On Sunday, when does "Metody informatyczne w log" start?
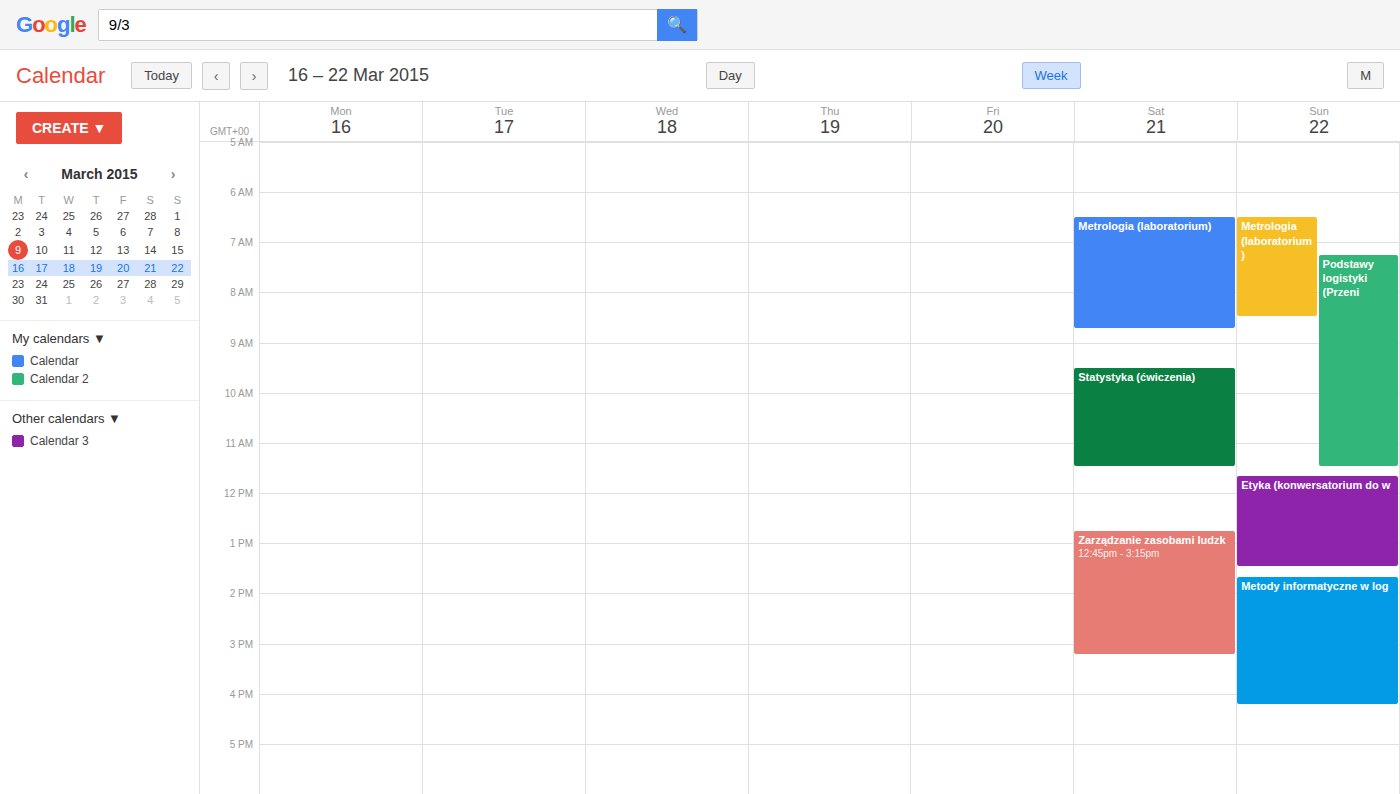
1:40 PM